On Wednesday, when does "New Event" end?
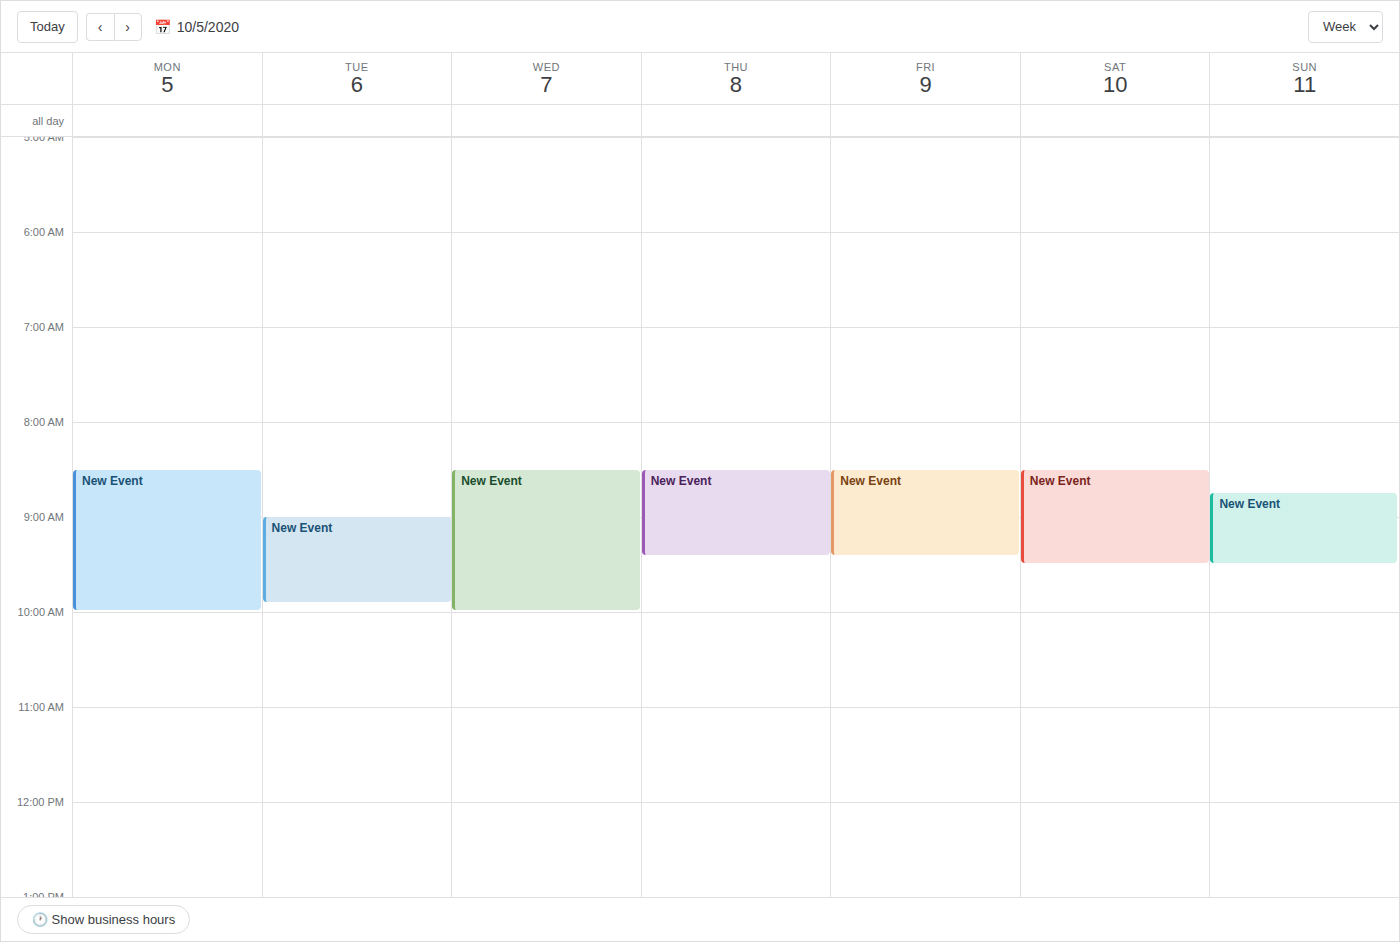
10:00 AM